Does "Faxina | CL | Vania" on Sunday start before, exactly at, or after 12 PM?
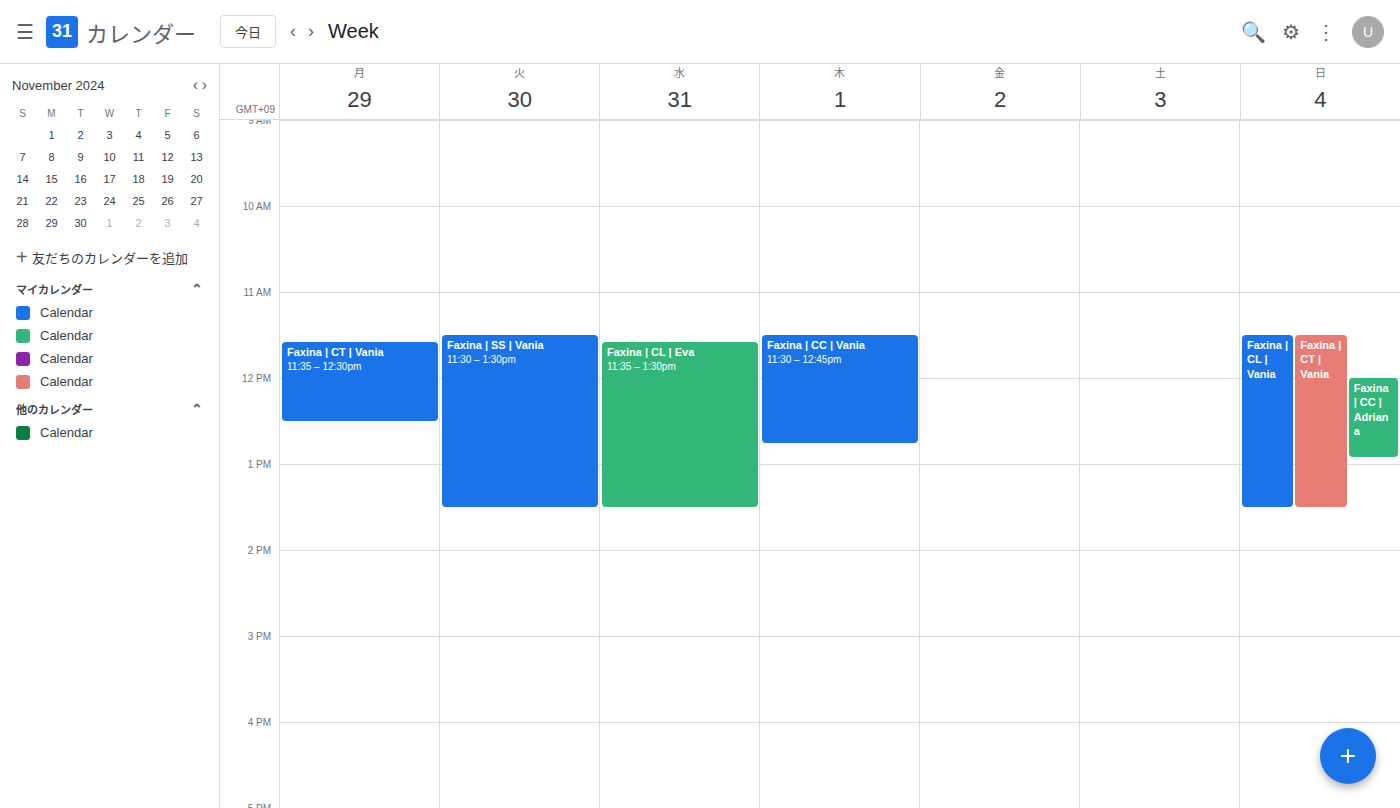
11:30 AM -- before 12 PM, 30 minutes above the 12 PM line.